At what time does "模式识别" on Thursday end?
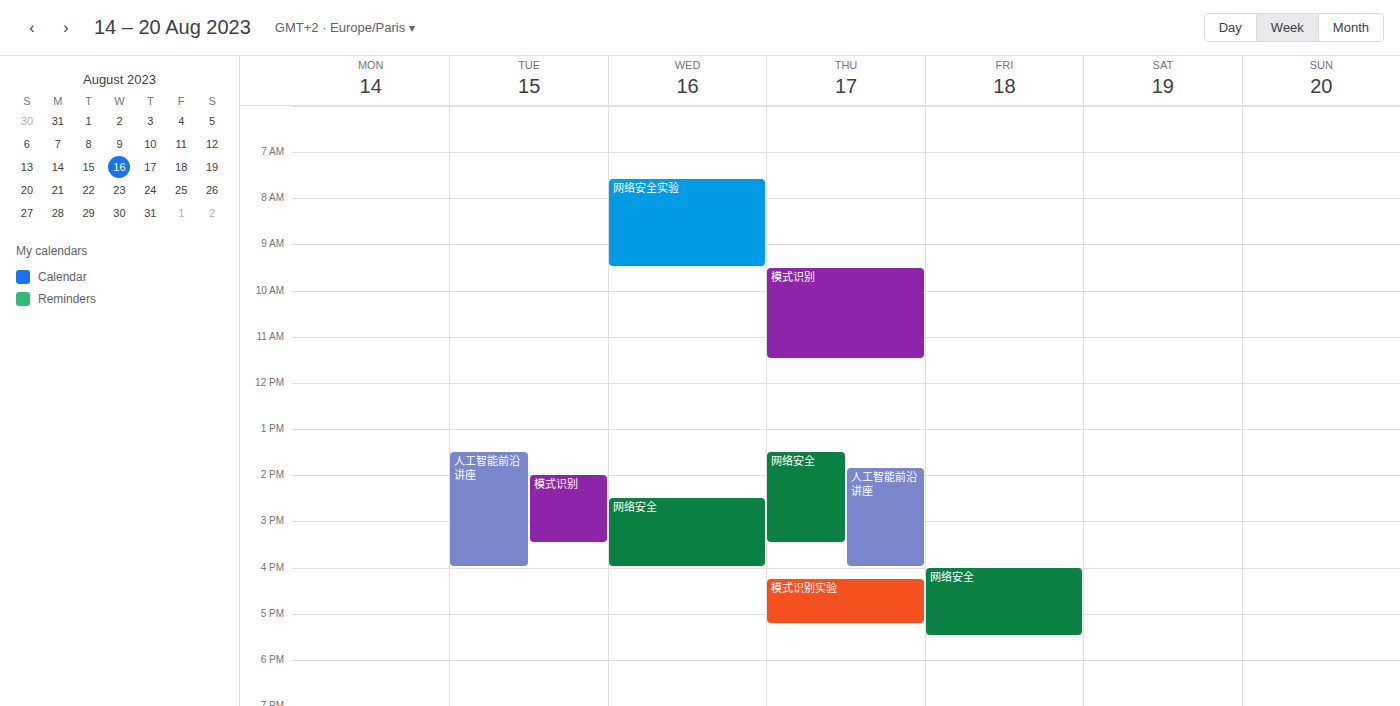
11:30 AM